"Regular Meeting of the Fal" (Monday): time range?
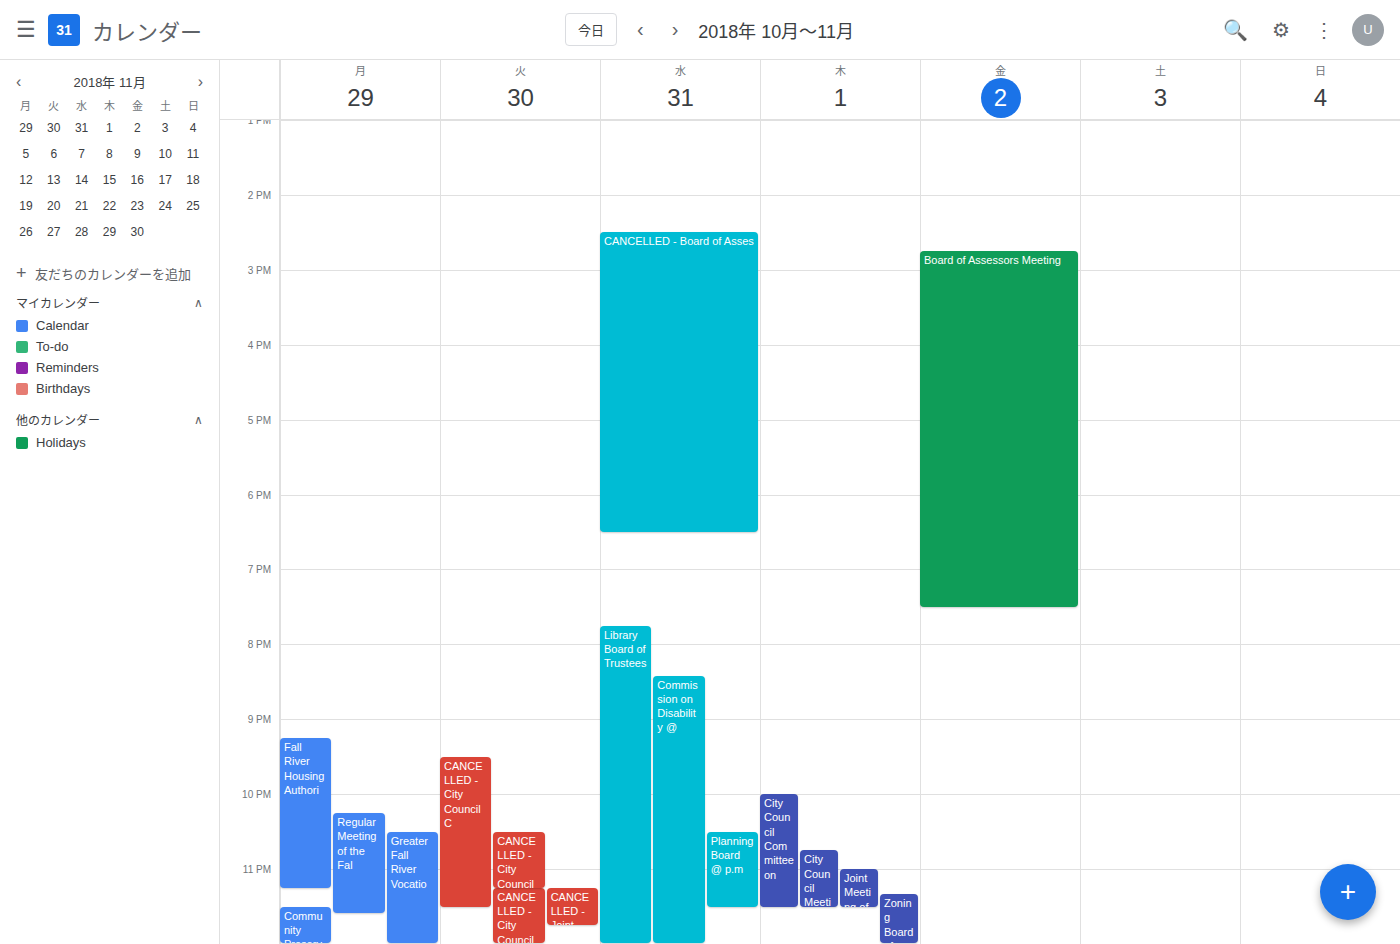
10:15 PM to 11:35 PM